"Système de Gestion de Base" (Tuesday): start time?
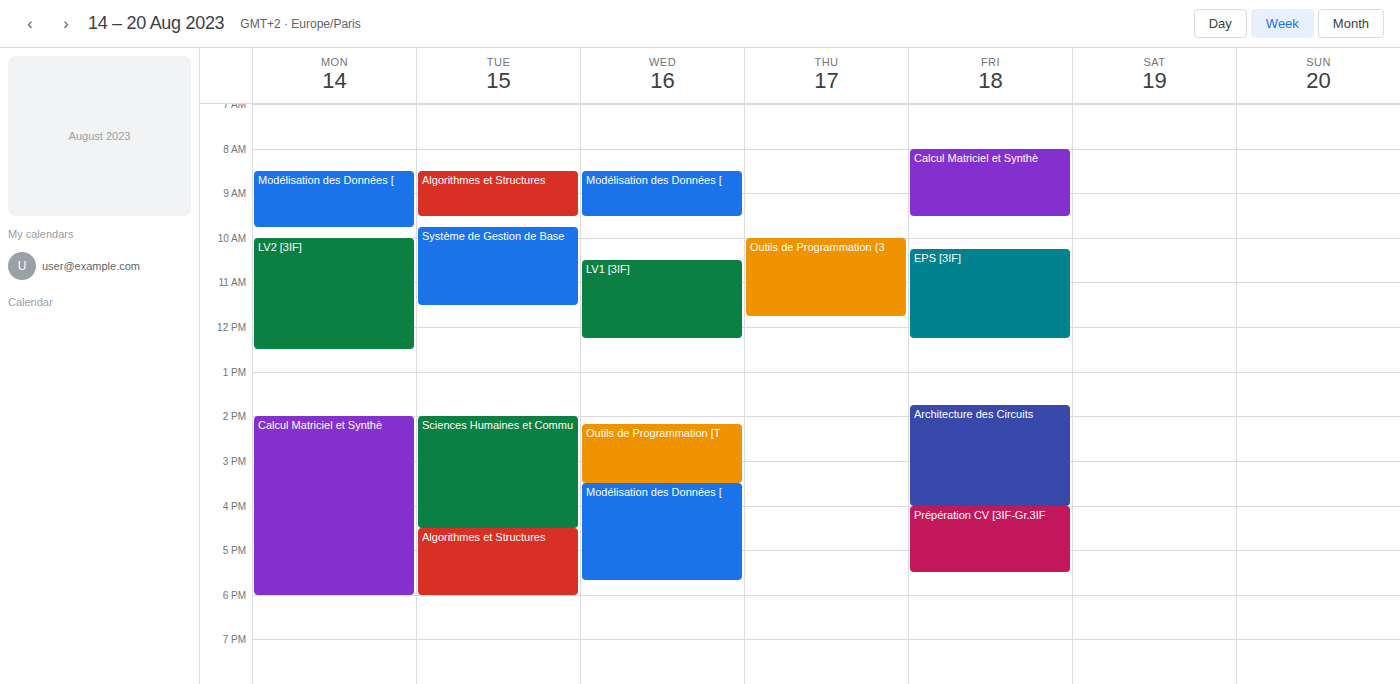
9:45 AM